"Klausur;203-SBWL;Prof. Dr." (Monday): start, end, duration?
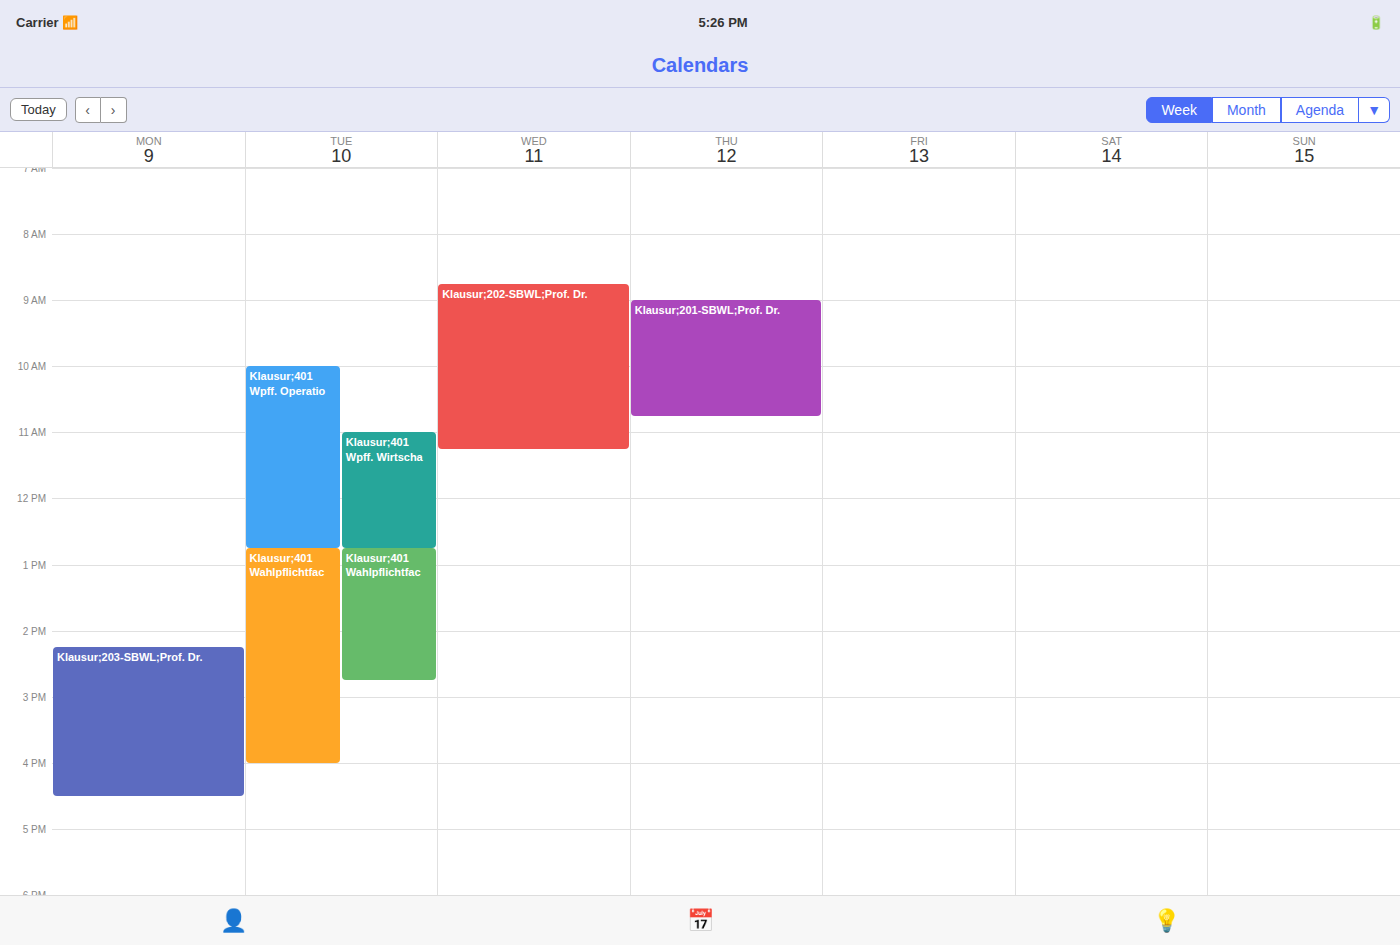
2:15 PM to 4:30 PM, 2 hours 15 minutes